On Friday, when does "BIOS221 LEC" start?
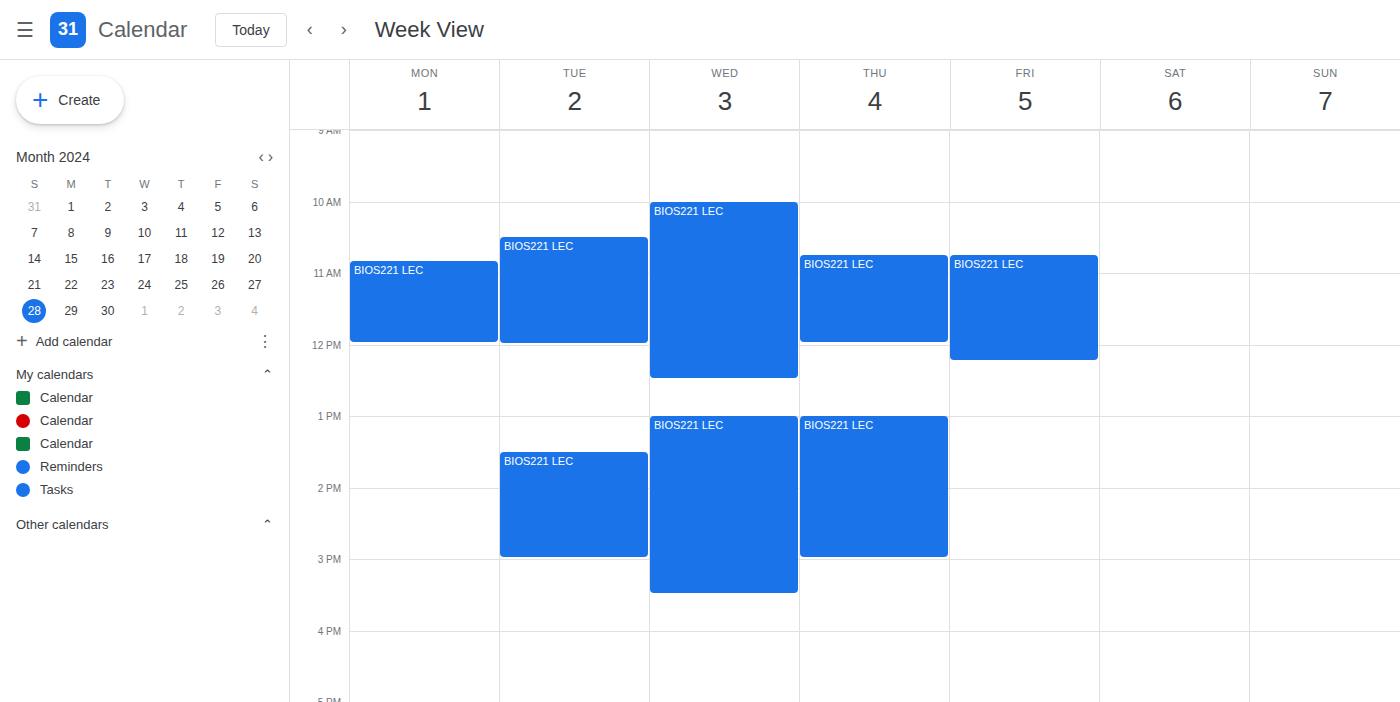
10:45 AM